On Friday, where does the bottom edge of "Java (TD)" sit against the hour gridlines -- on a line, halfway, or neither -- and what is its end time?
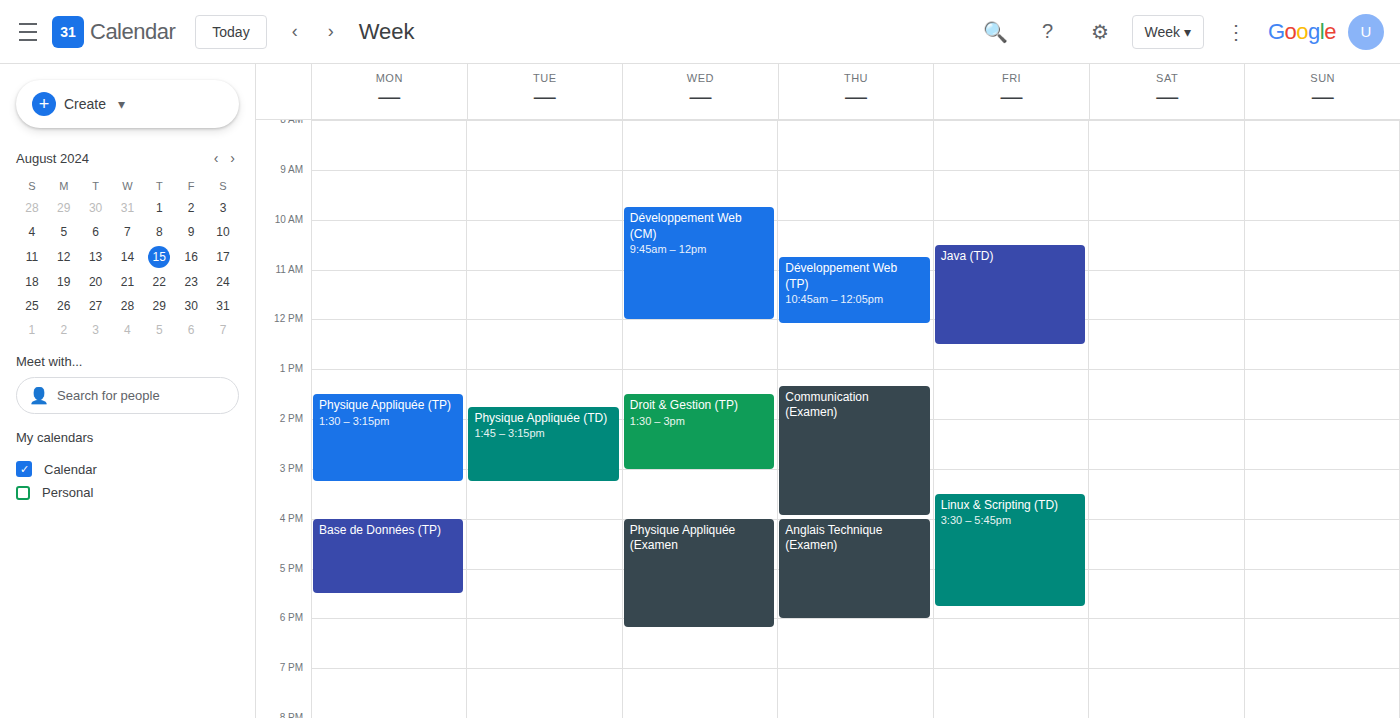
12:30 PM -- halfway between the 12 PM and 1 PM lines.